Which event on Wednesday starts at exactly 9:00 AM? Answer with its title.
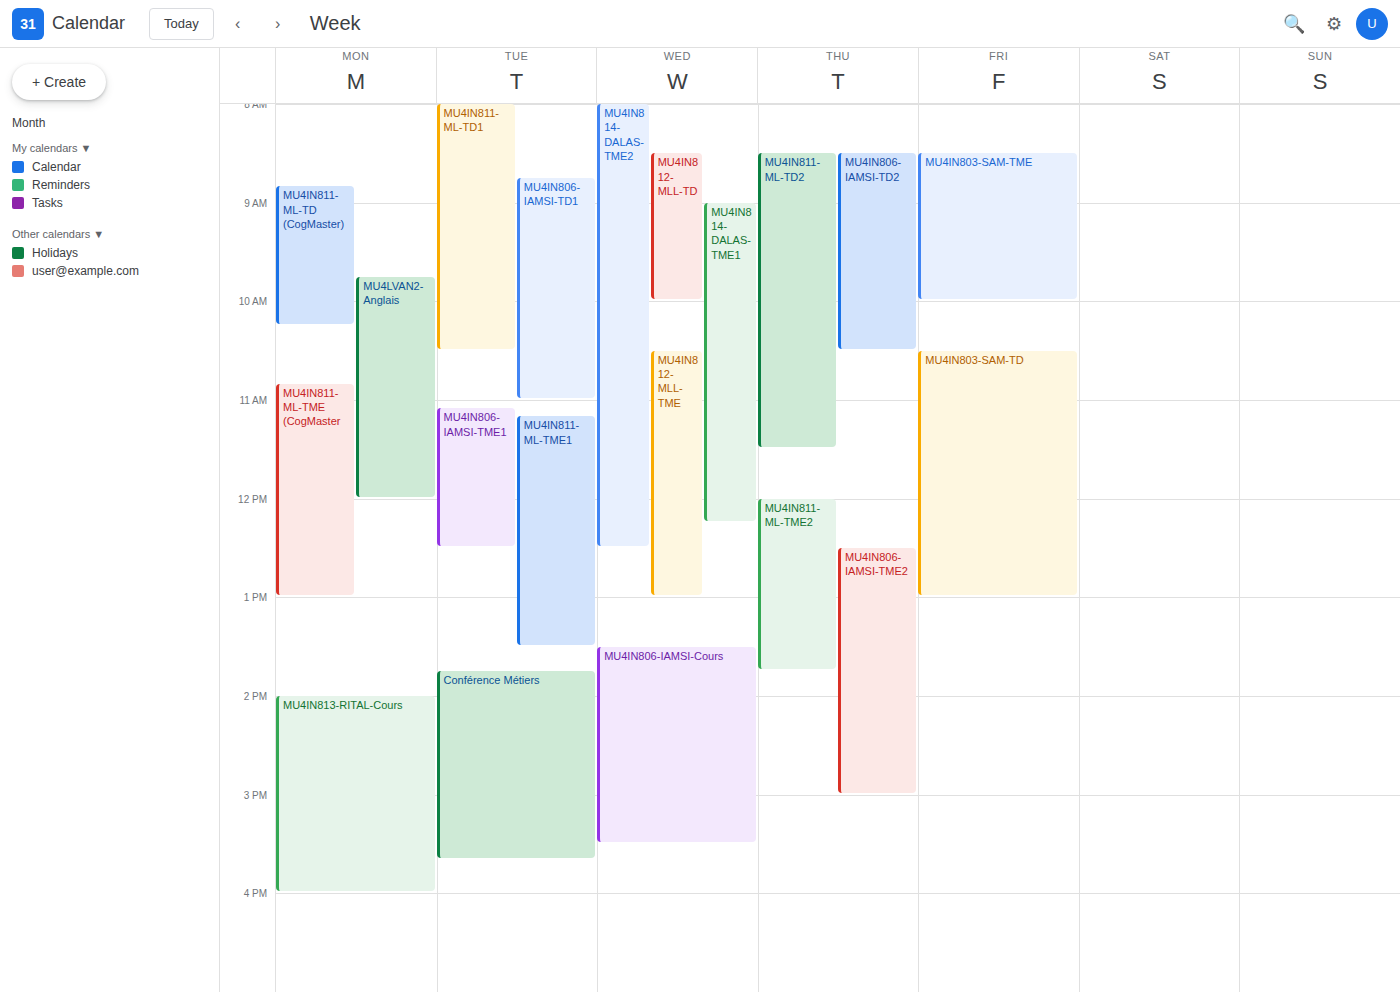
"MU4IN814-DALAS-TME1"